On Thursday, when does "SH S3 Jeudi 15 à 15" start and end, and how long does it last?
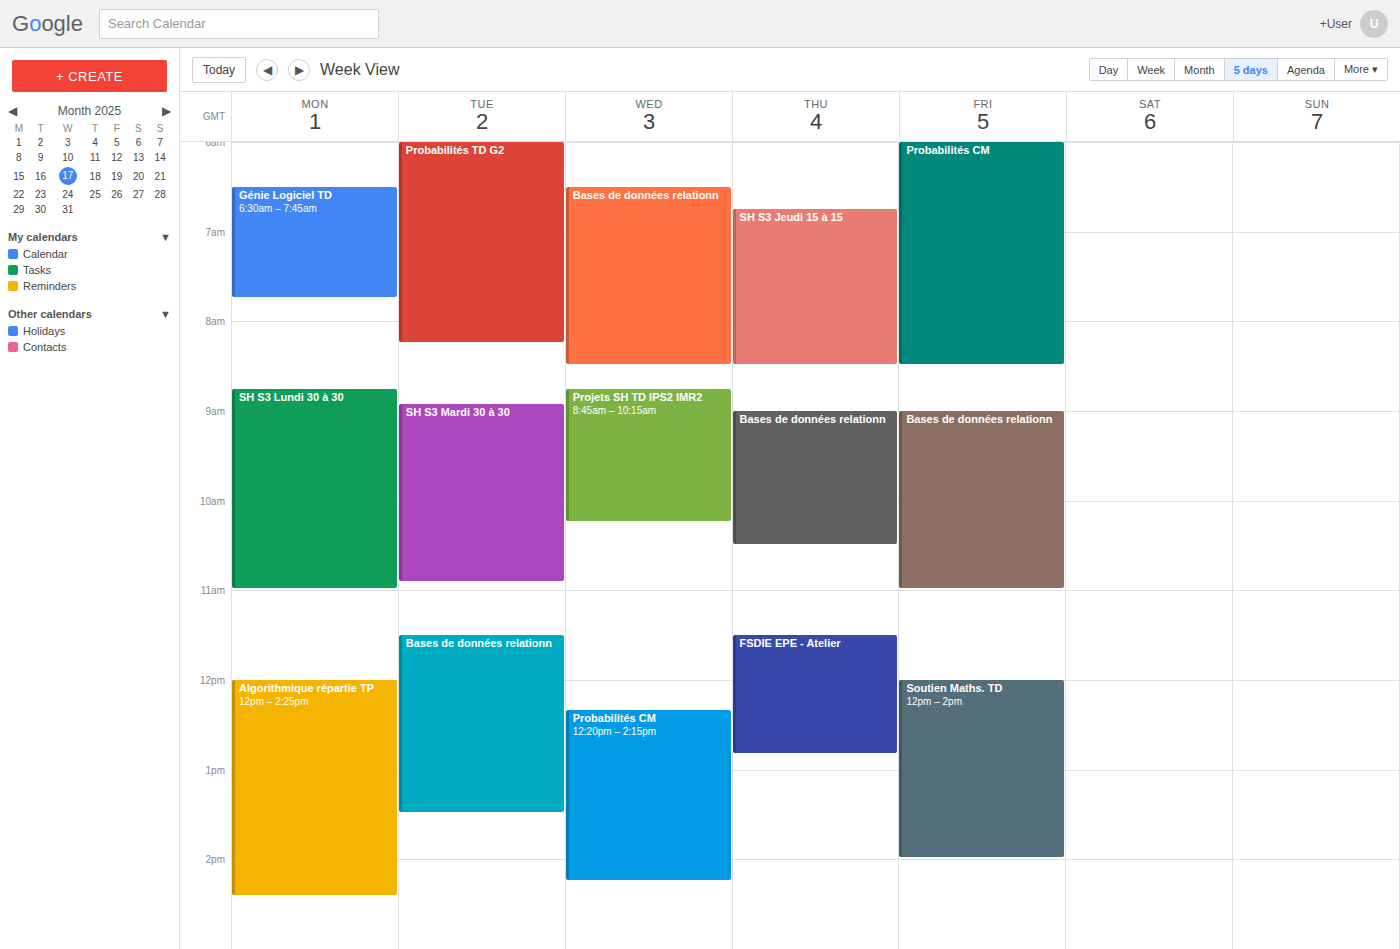
6:45 AM to 8:30 AM, 1 hour 45 minutes